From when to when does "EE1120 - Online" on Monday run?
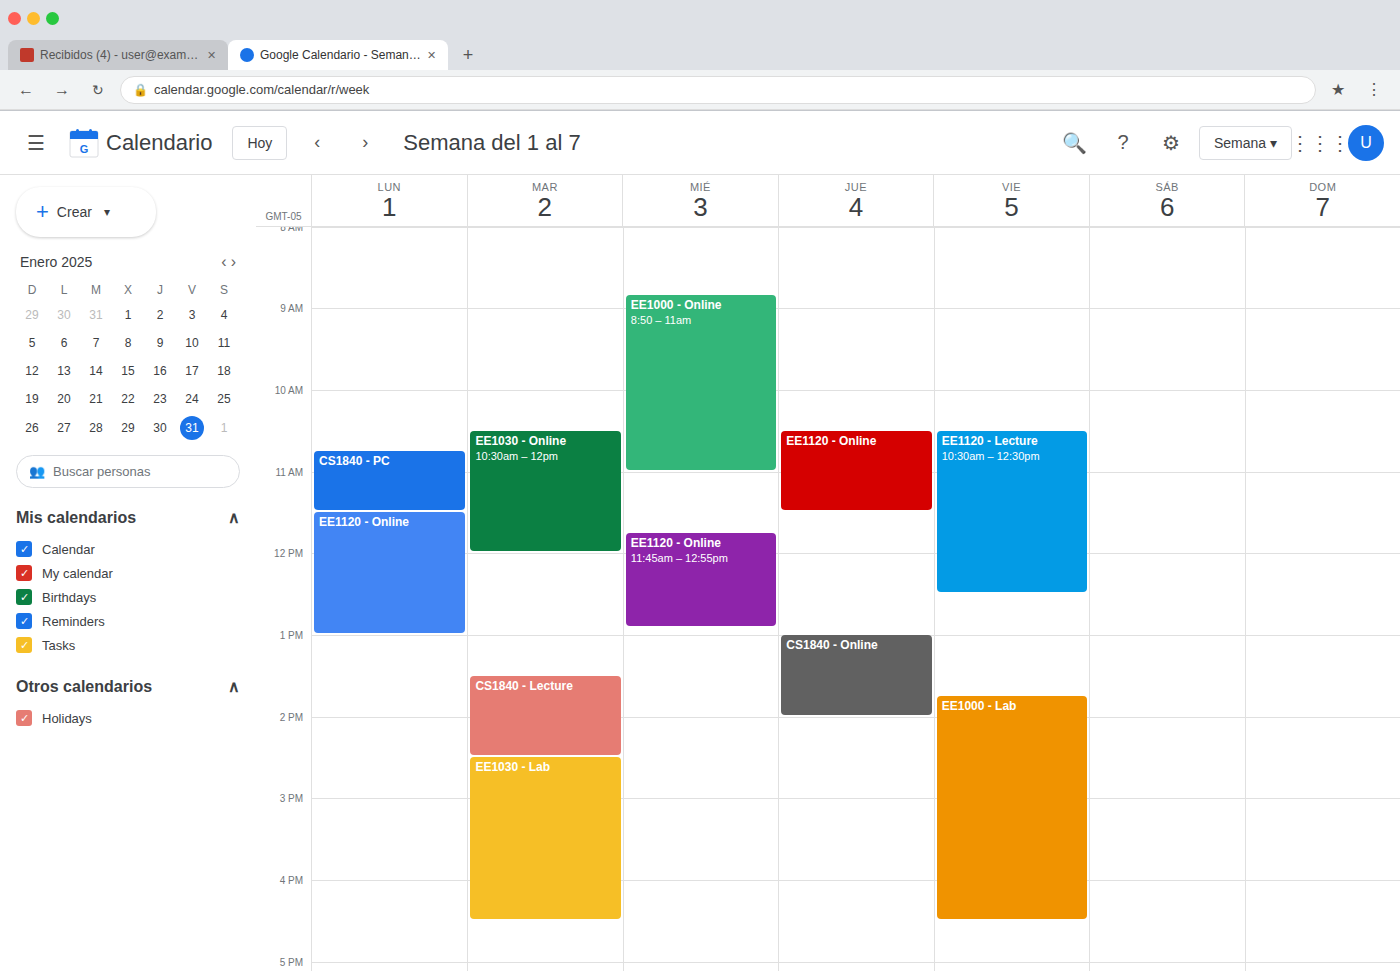
11:30 AM to 1:00 PM